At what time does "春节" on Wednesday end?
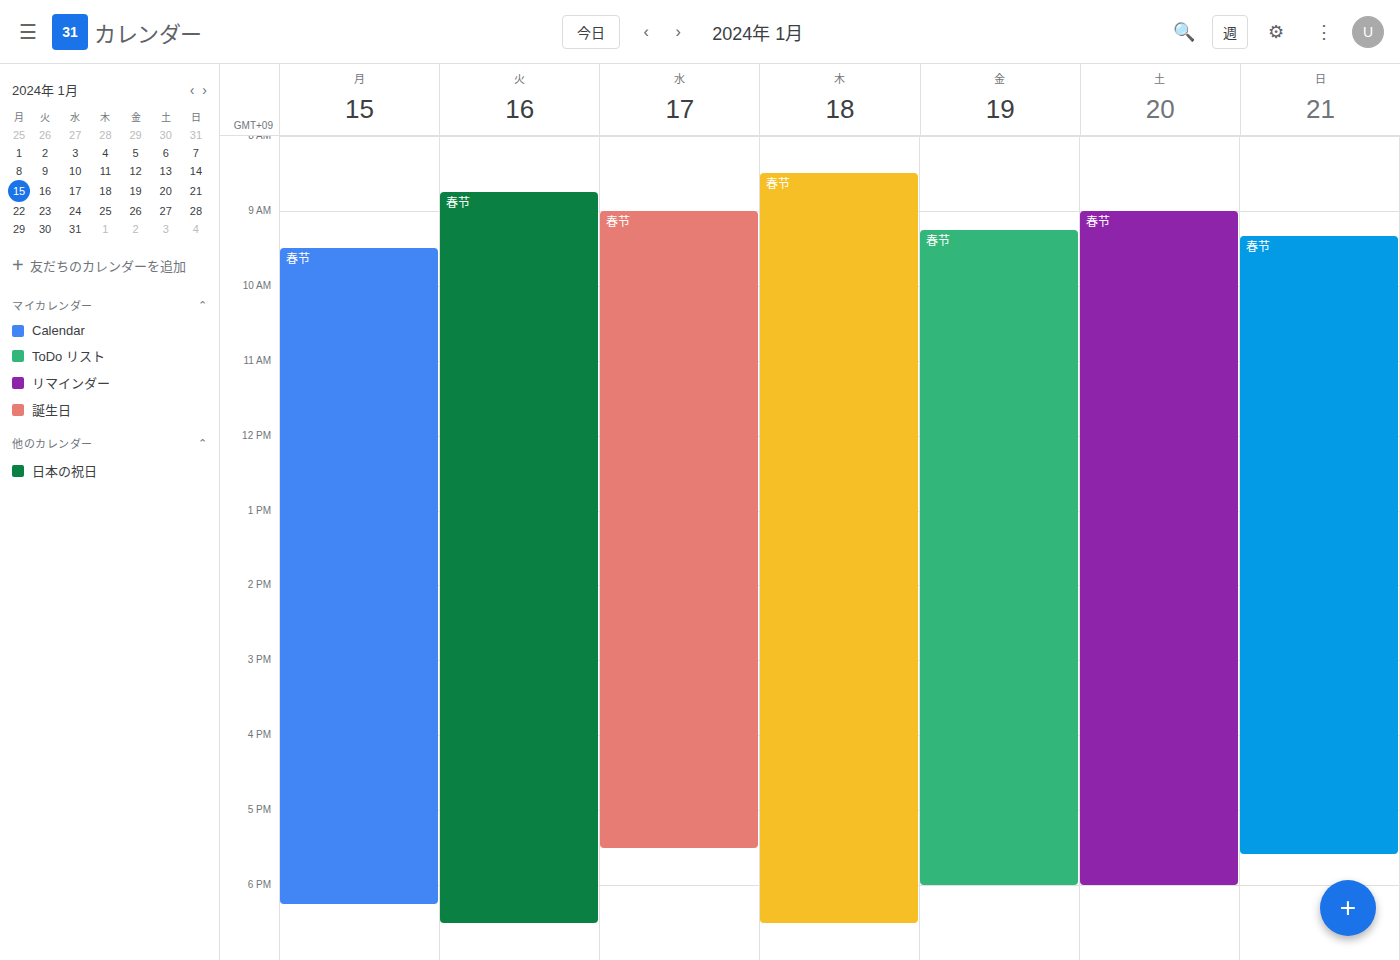
5:30 PM